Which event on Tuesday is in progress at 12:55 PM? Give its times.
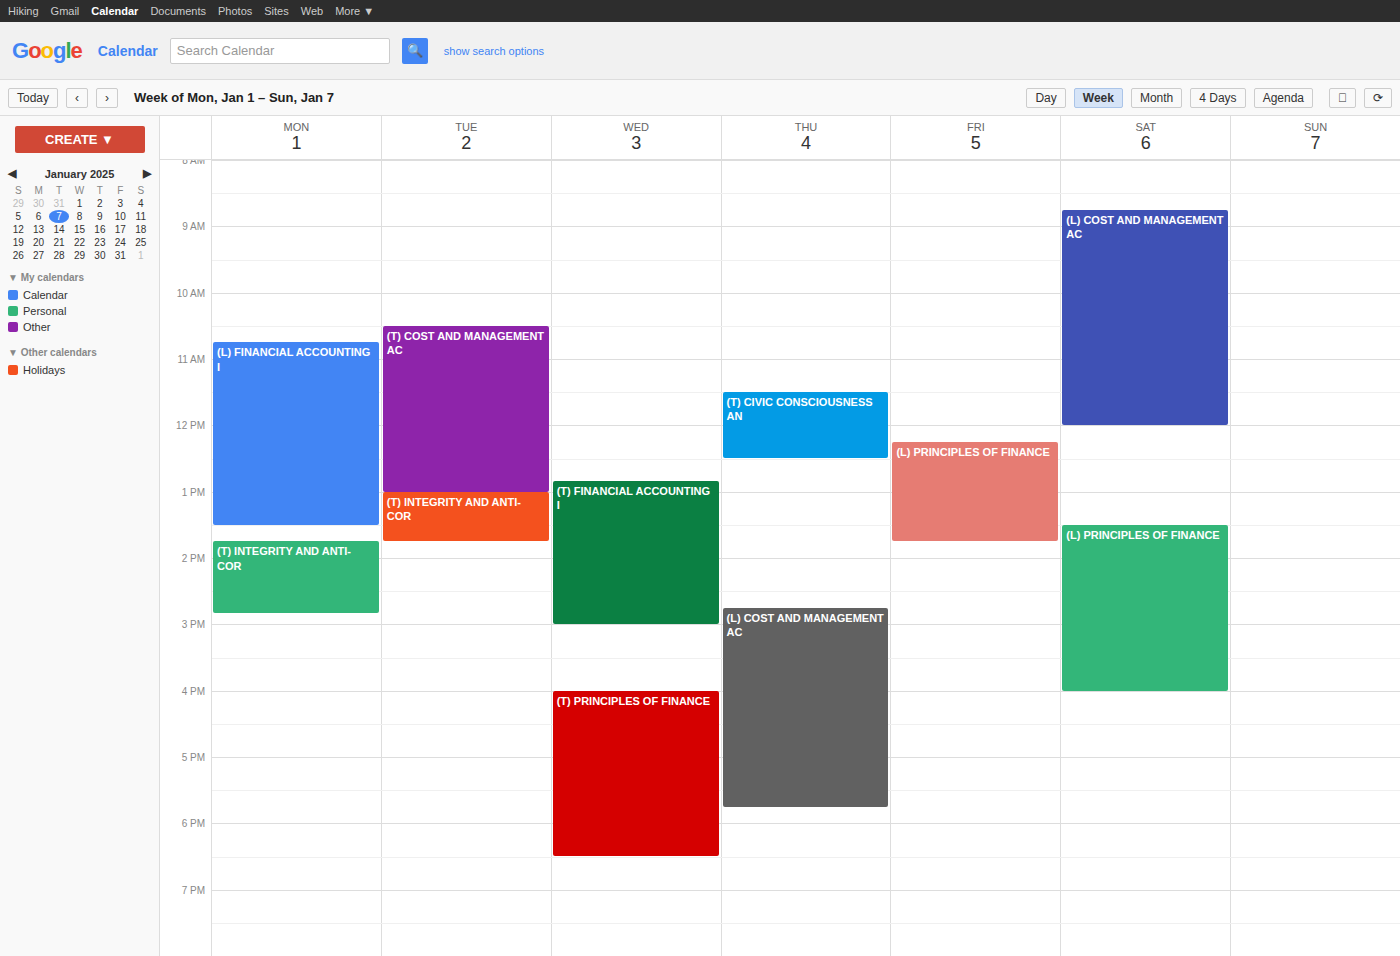
"(T) COST AND MANAGEMENT AC", 10:30 AM to 1:00 PM